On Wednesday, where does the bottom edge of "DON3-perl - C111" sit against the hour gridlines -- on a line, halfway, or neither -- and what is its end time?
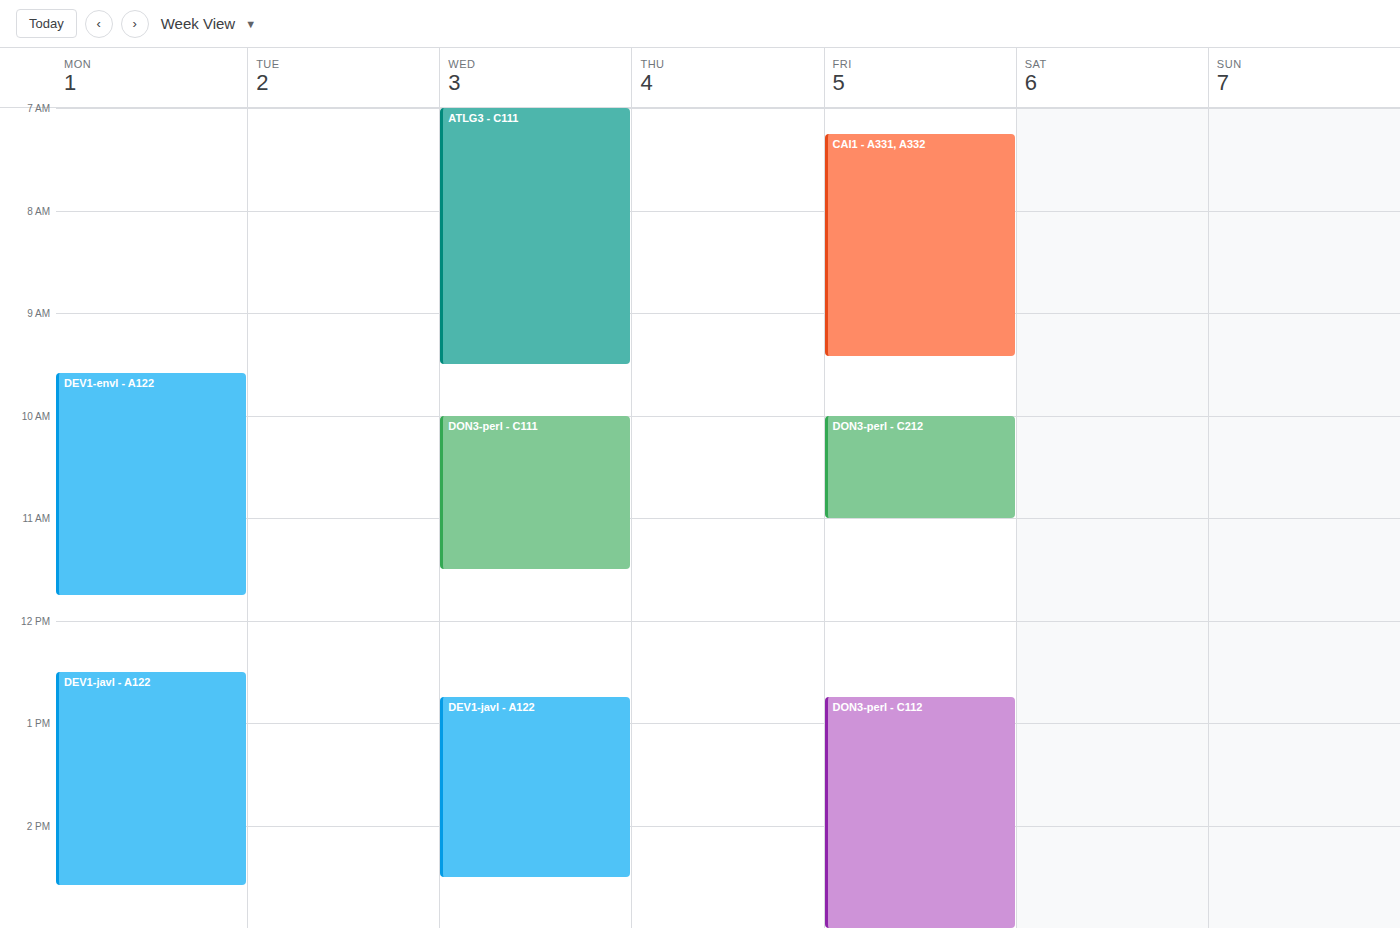
11:30 AM -- halfway between the 11 AM and 12 PM lines.